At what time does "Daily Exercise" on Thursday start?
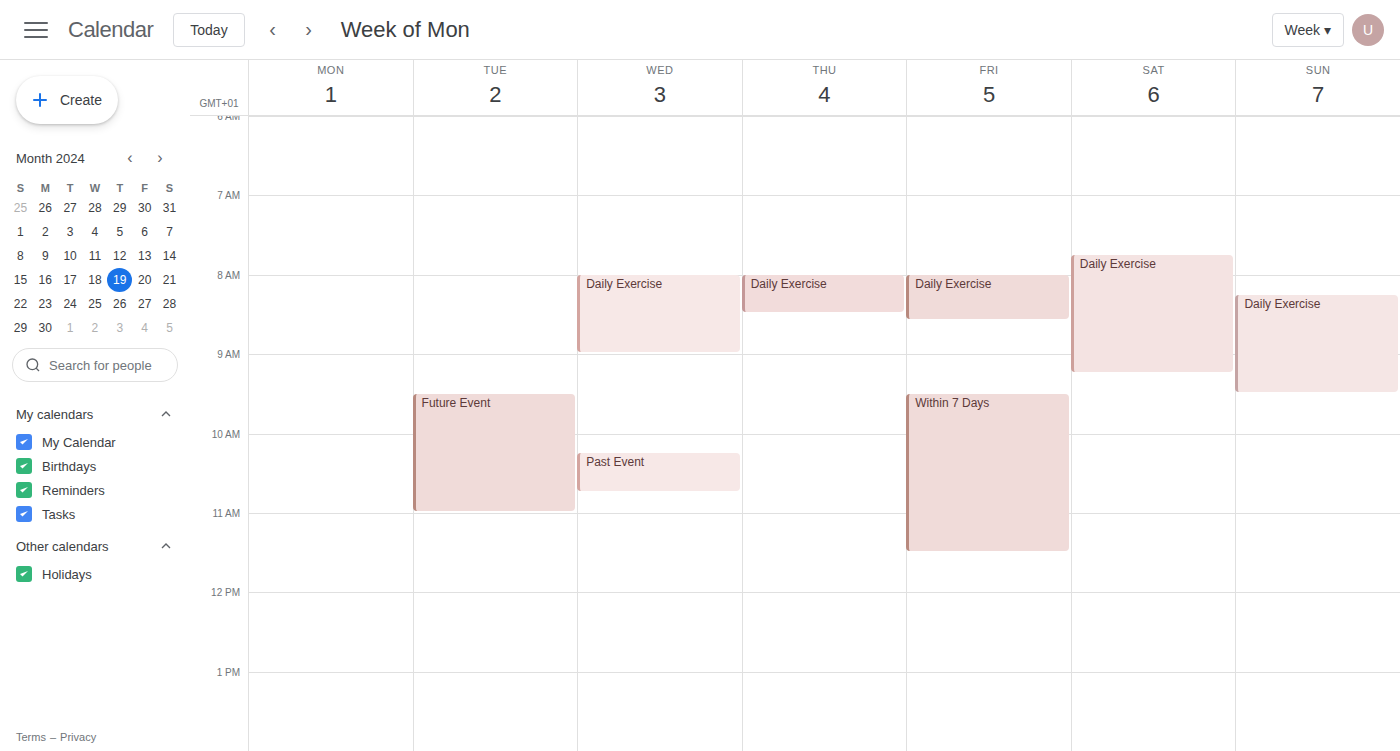
8:00 AM